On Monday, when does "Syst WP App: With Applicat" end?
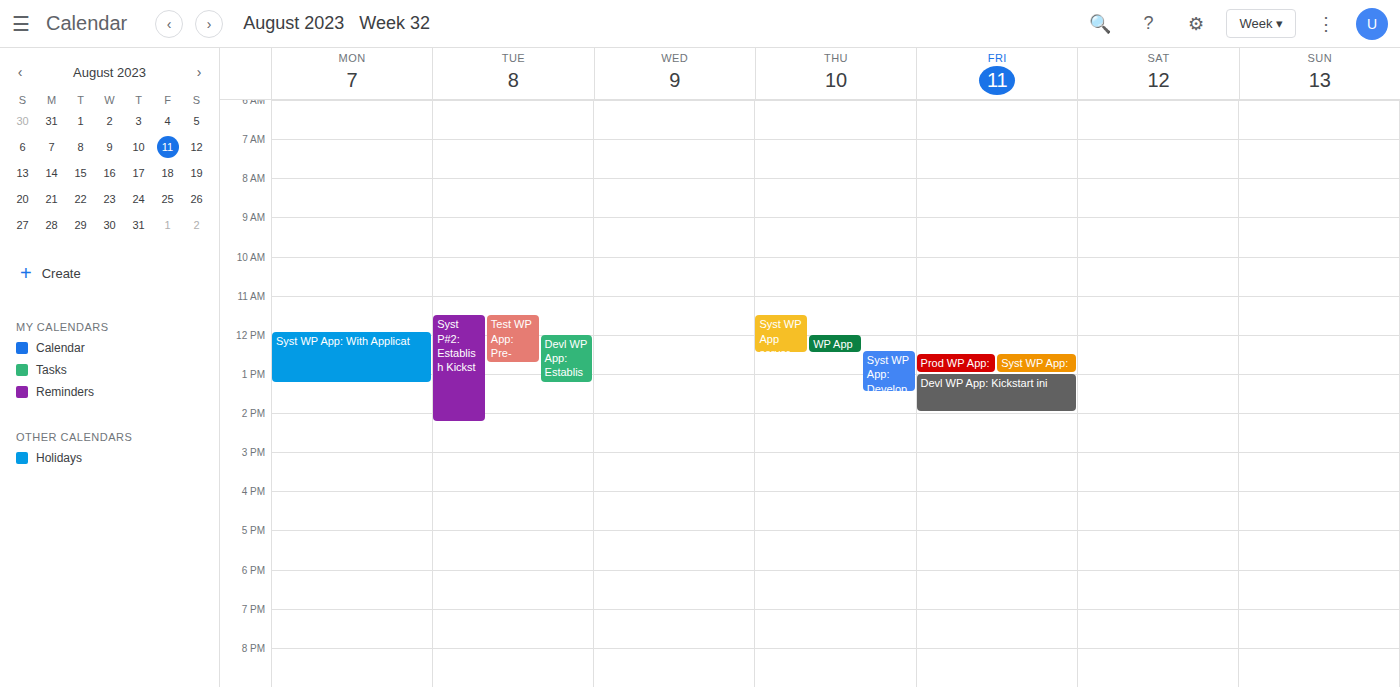
1:15 PM